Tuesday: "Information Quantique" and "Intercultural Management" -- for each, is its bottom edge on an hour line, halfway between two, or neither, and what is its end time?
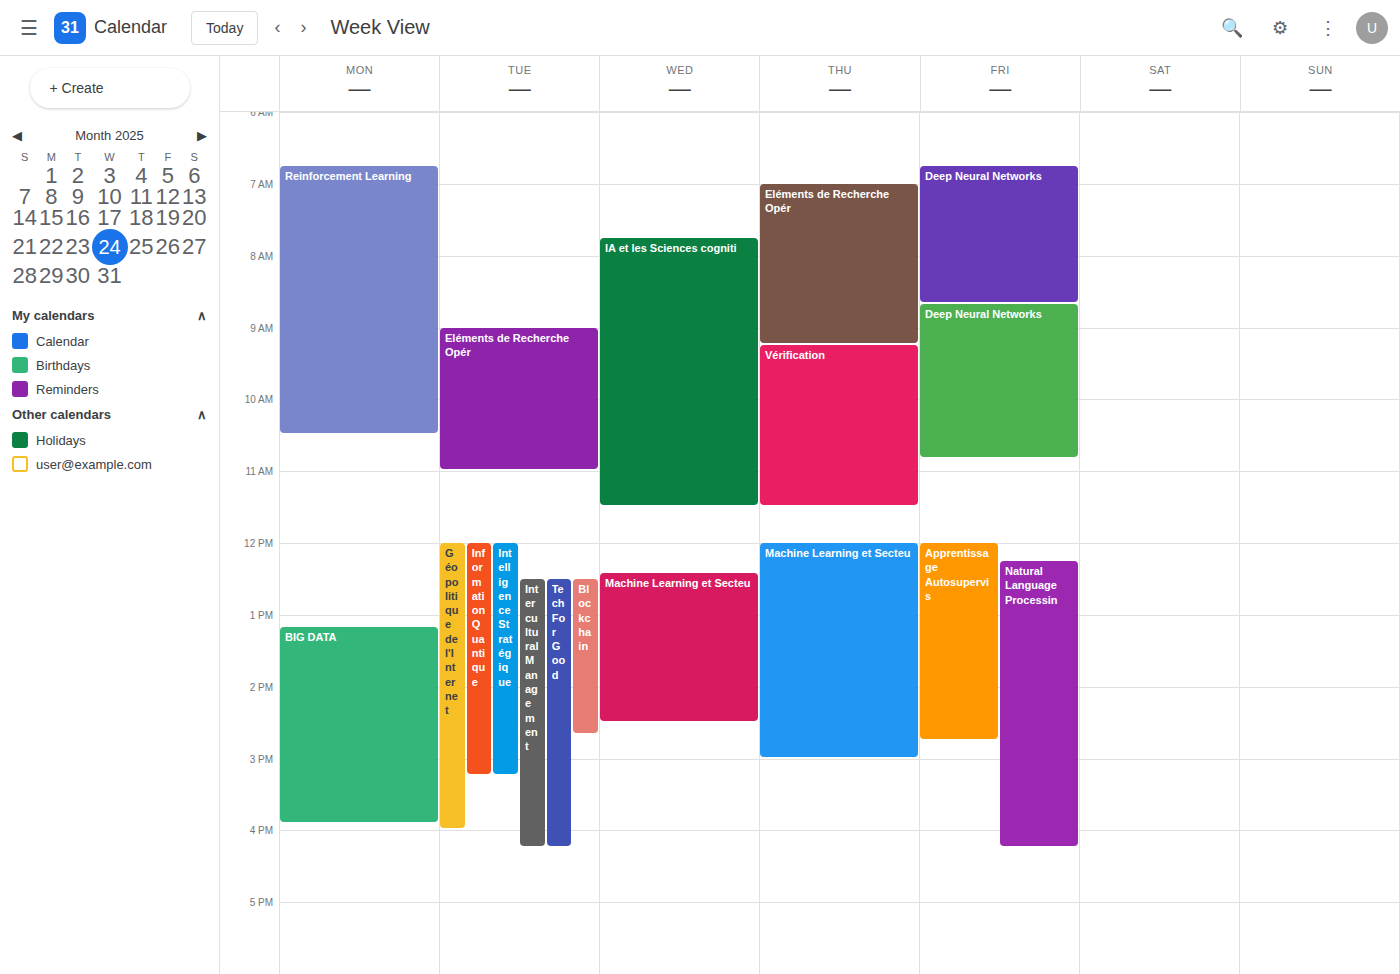
"Information Quantique": 3:15 PM, neither: a quarter of the way from the 3 PM line to the 4 PM line. "Intercultural Management": 4:15 PM, neither: a quarter of the way from the 4 PM line to the 5 PM line.